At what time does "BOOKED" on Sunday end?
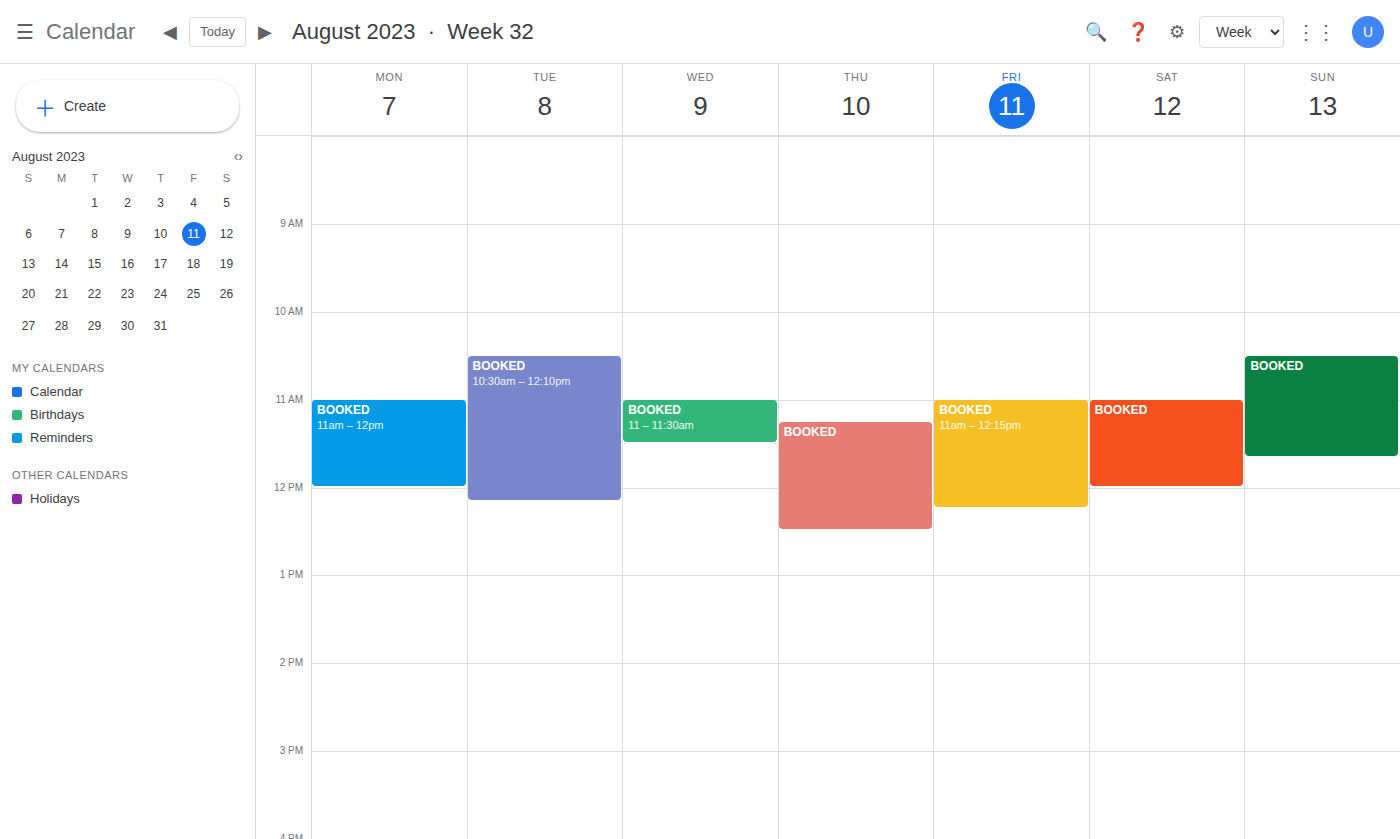
11:40 AM